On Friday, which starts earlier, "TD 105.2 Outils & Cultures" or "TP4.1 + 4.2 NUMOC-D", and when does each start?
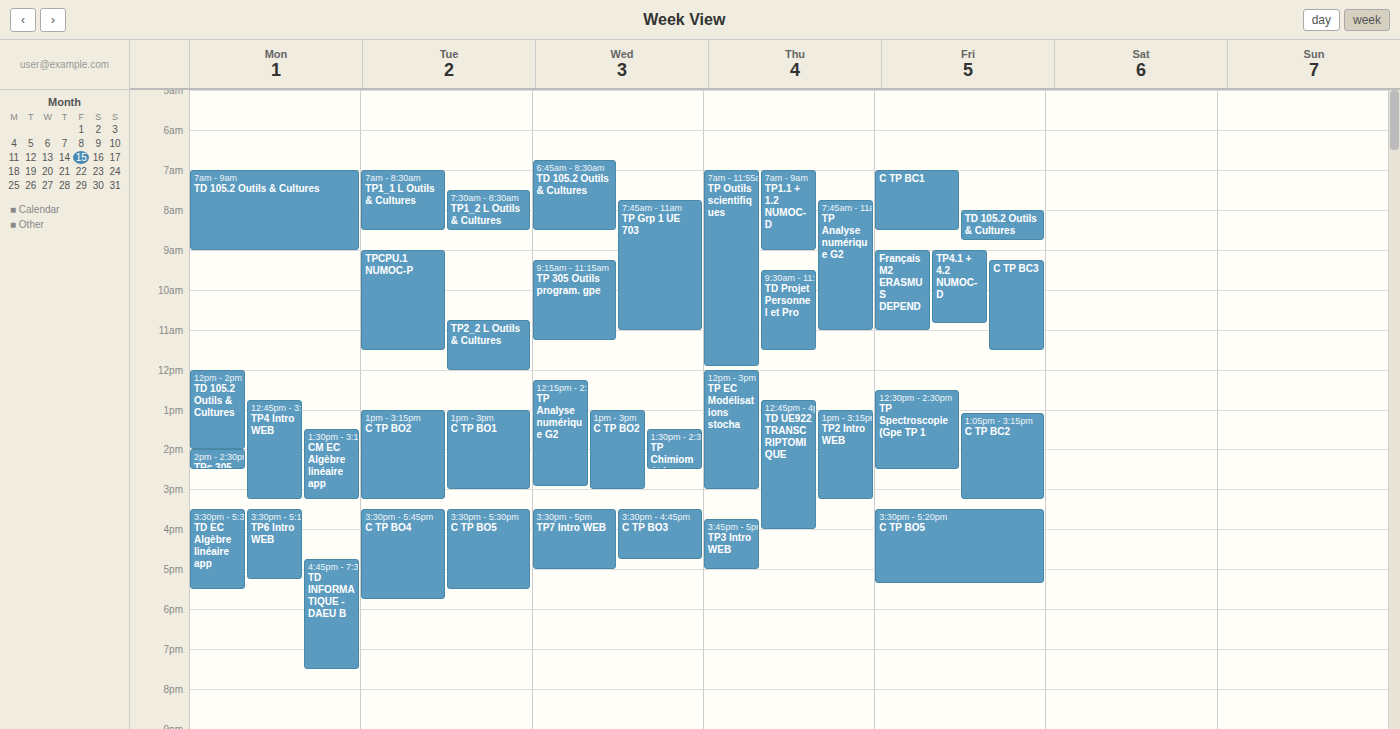
"TD 105.2 Outils & Cultures" 8:00 AM; "TP4.1 + 4.2 NUMOC-D" 9:00 AM.